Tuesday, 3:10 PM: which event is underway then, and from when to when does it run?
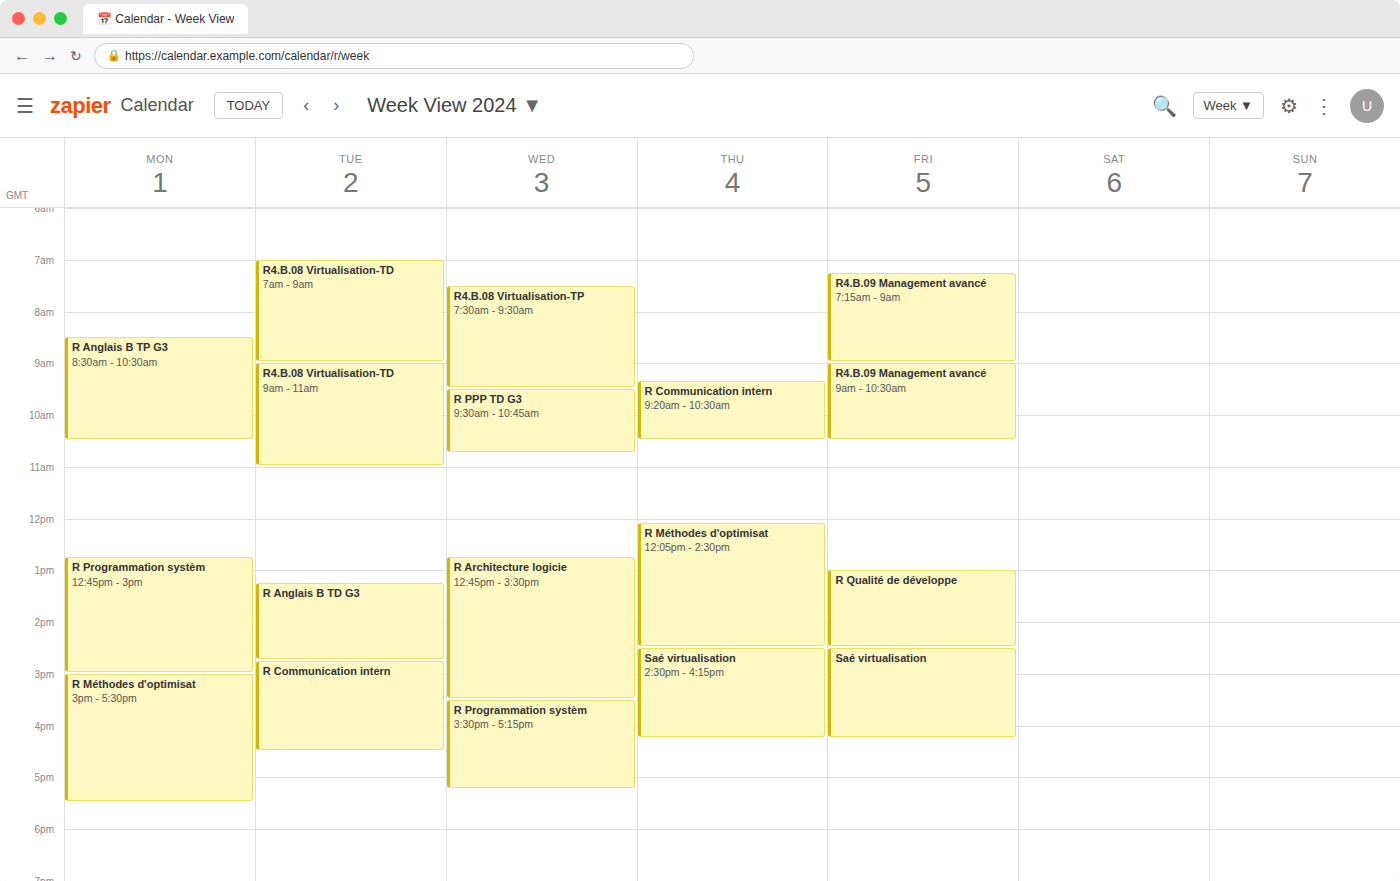
"R Communication intern", 2:45 PM to 4:30 PM